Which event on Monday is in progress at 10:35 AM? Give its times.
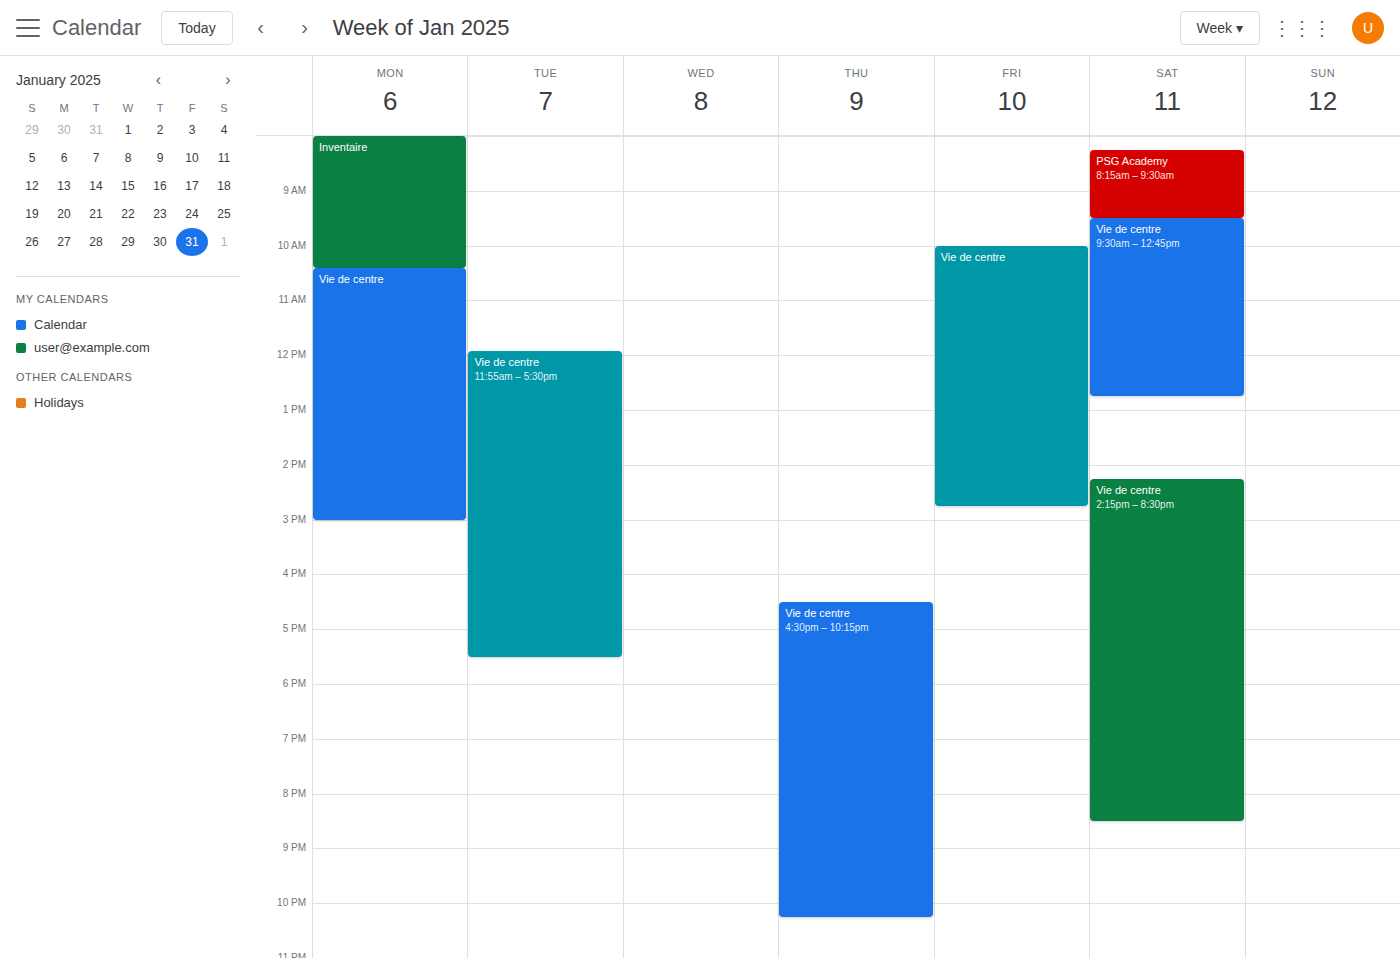
"Vie de centre", 10:25 AM to 3:00 PM